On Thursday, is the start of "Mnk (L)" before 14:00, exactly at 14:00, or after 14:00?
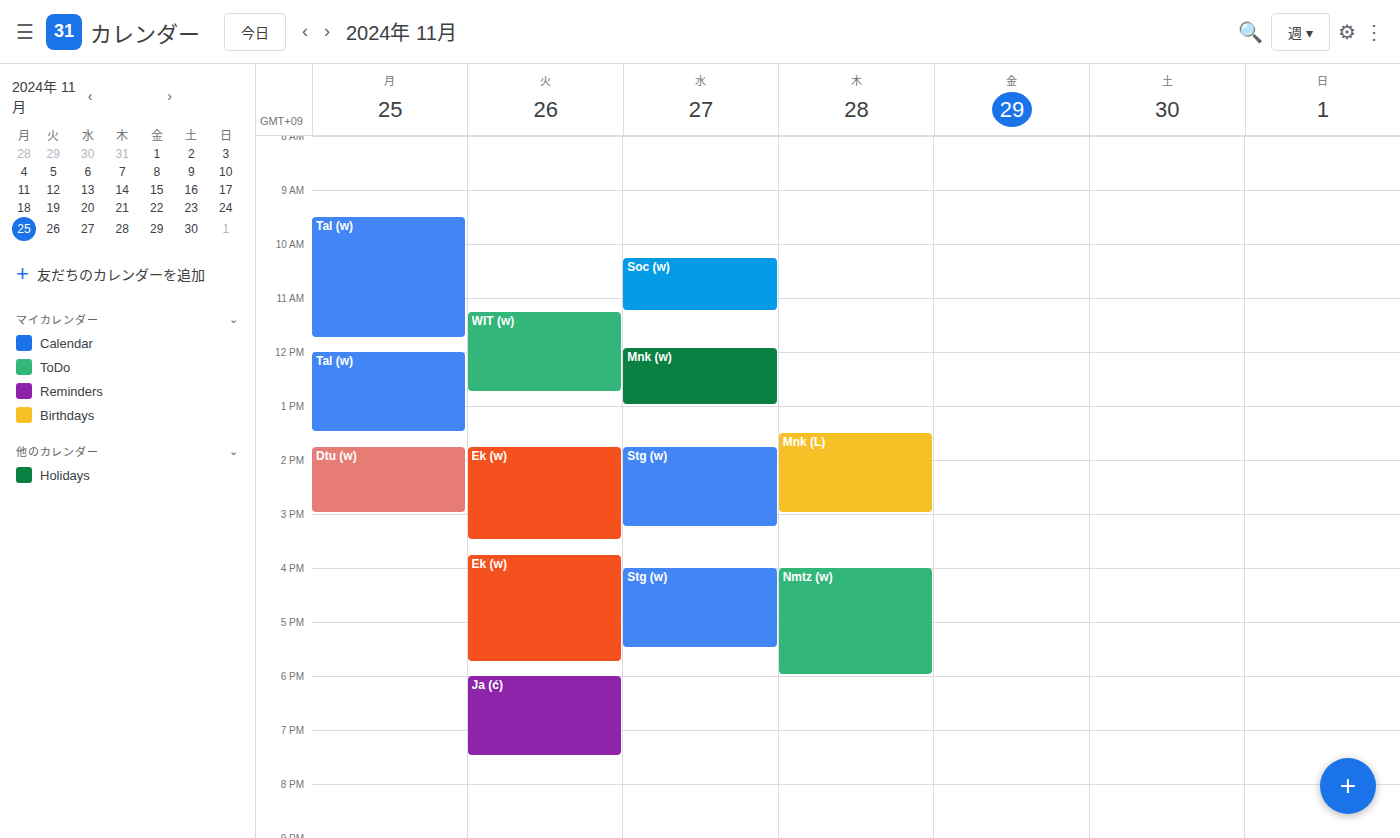
13:30 -- before 14:00, 30 minutes above the 14:00 line.